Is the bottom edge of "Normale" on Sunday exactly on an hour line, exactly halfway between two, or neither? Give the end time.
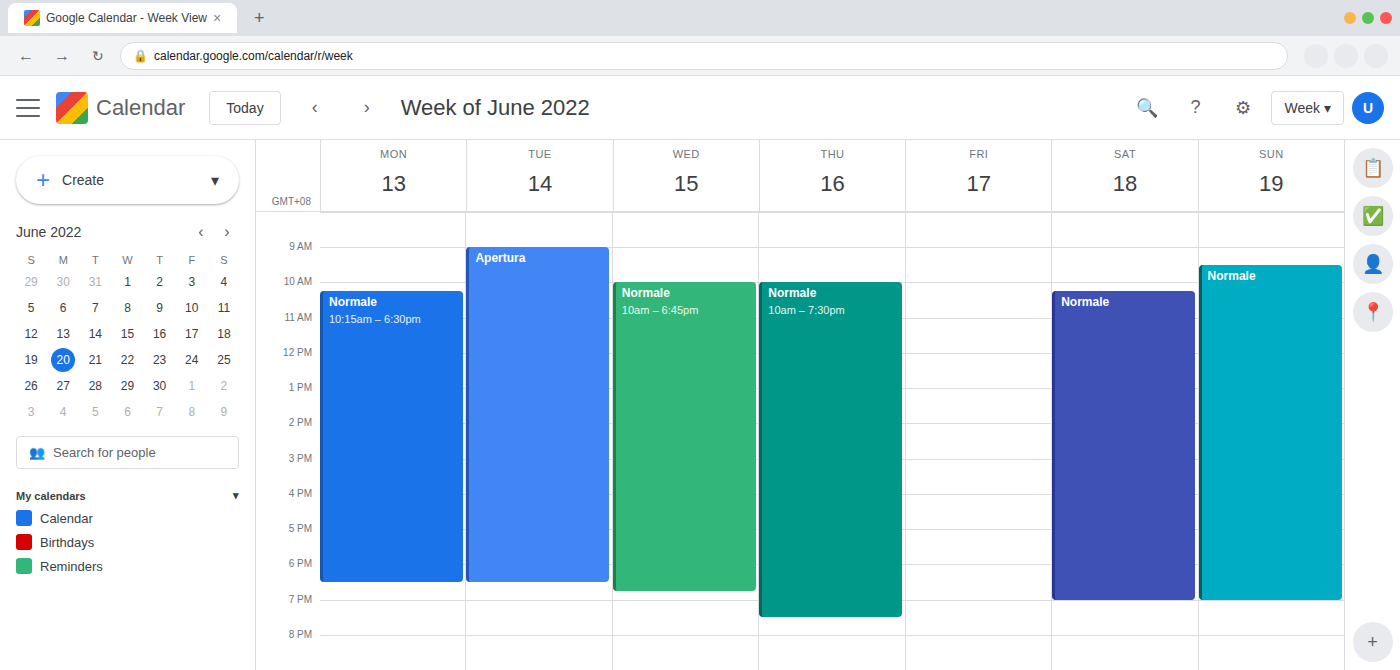
7:00 PM -- exactly on the 7 PM line.